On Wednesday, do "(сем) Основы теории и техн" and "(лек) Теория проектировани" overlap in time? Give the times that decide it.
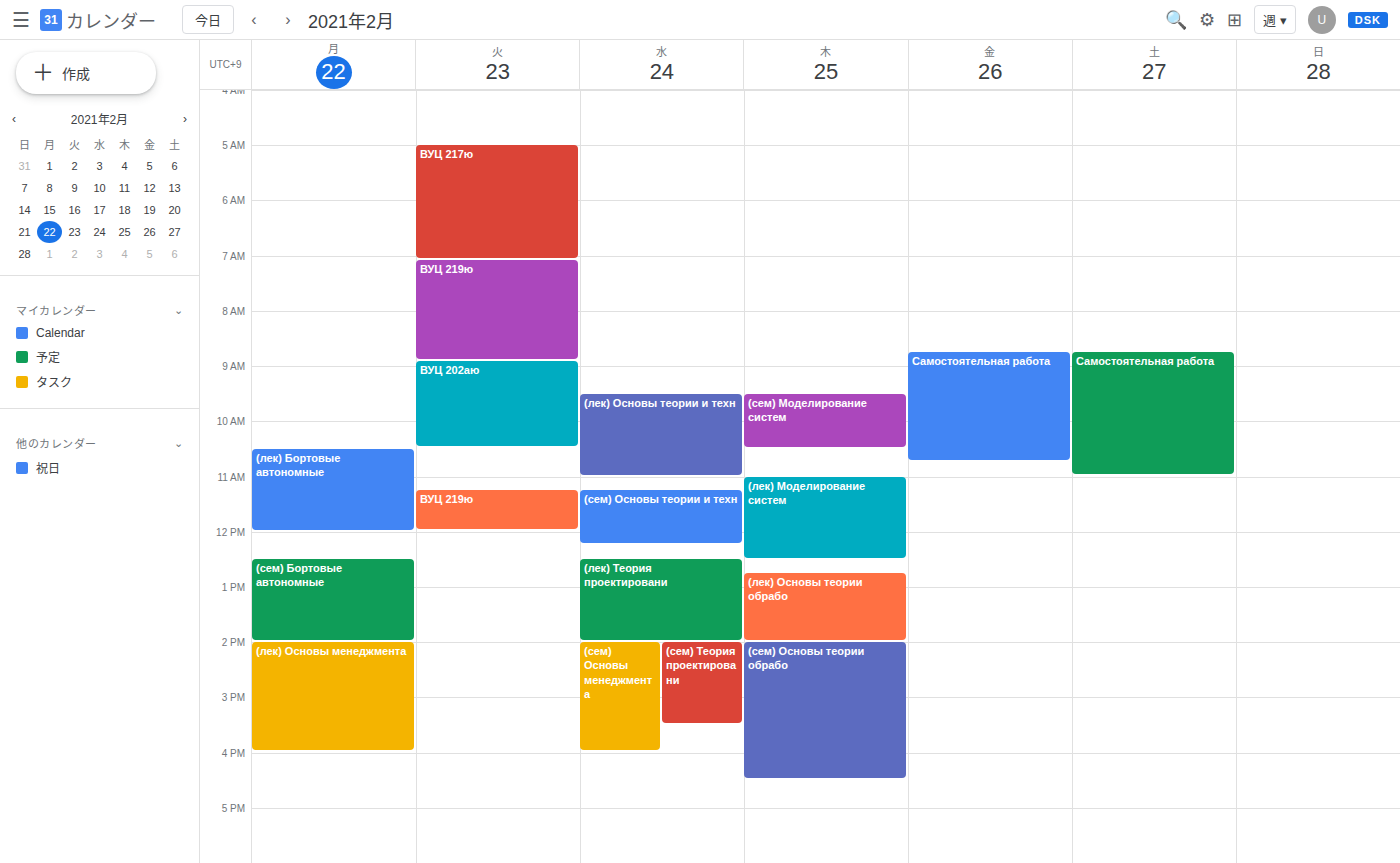
"(сем) Основы теории и техн" ends at 12:15 PM and "(лек) Теория проектировани" starts at 12:30 PM -- no overlap.